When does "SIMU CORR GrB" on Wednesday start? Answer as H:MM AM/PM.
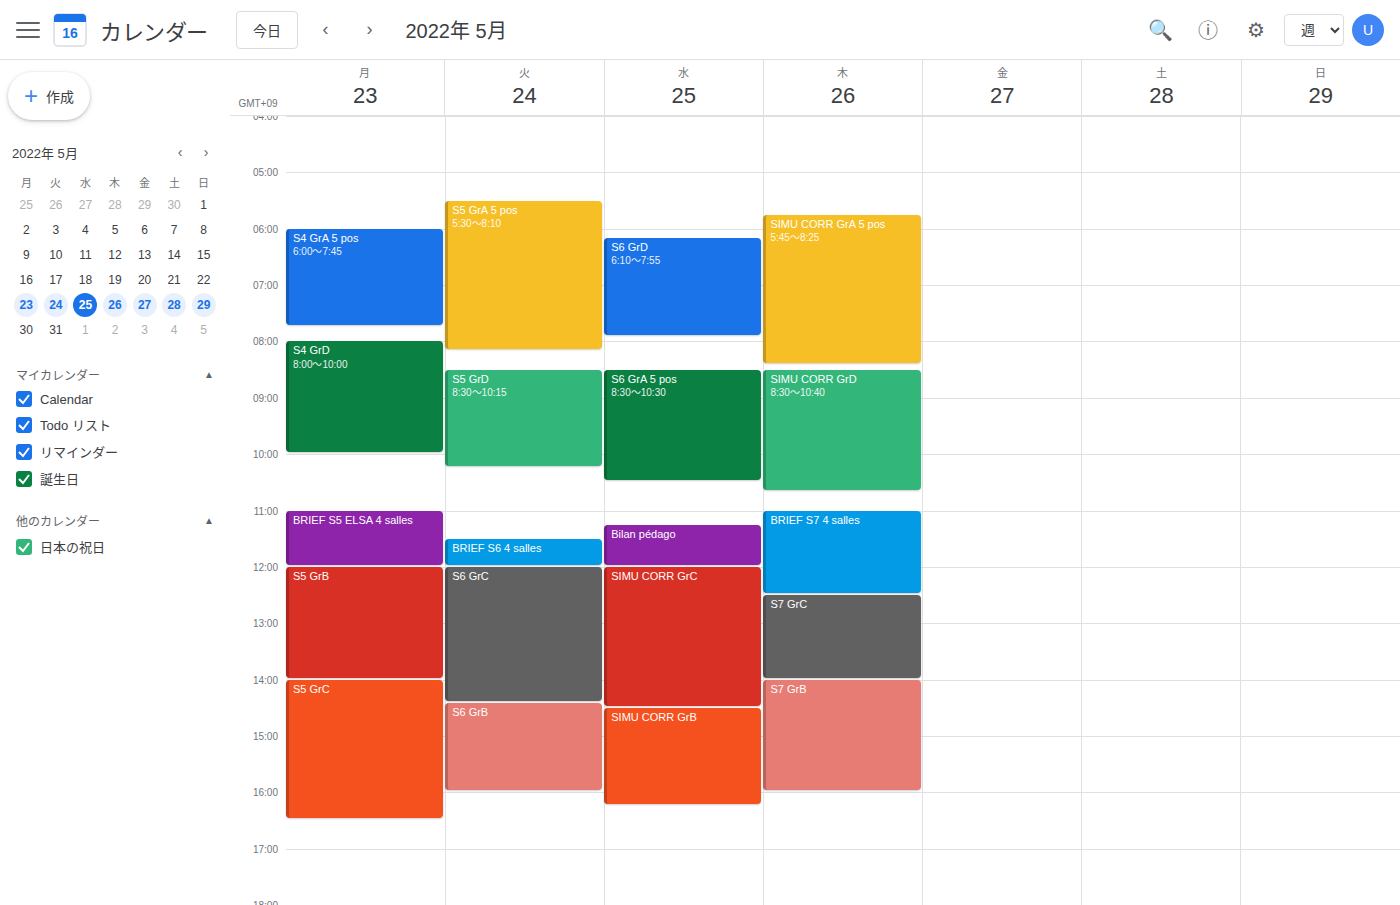
2:30 PM